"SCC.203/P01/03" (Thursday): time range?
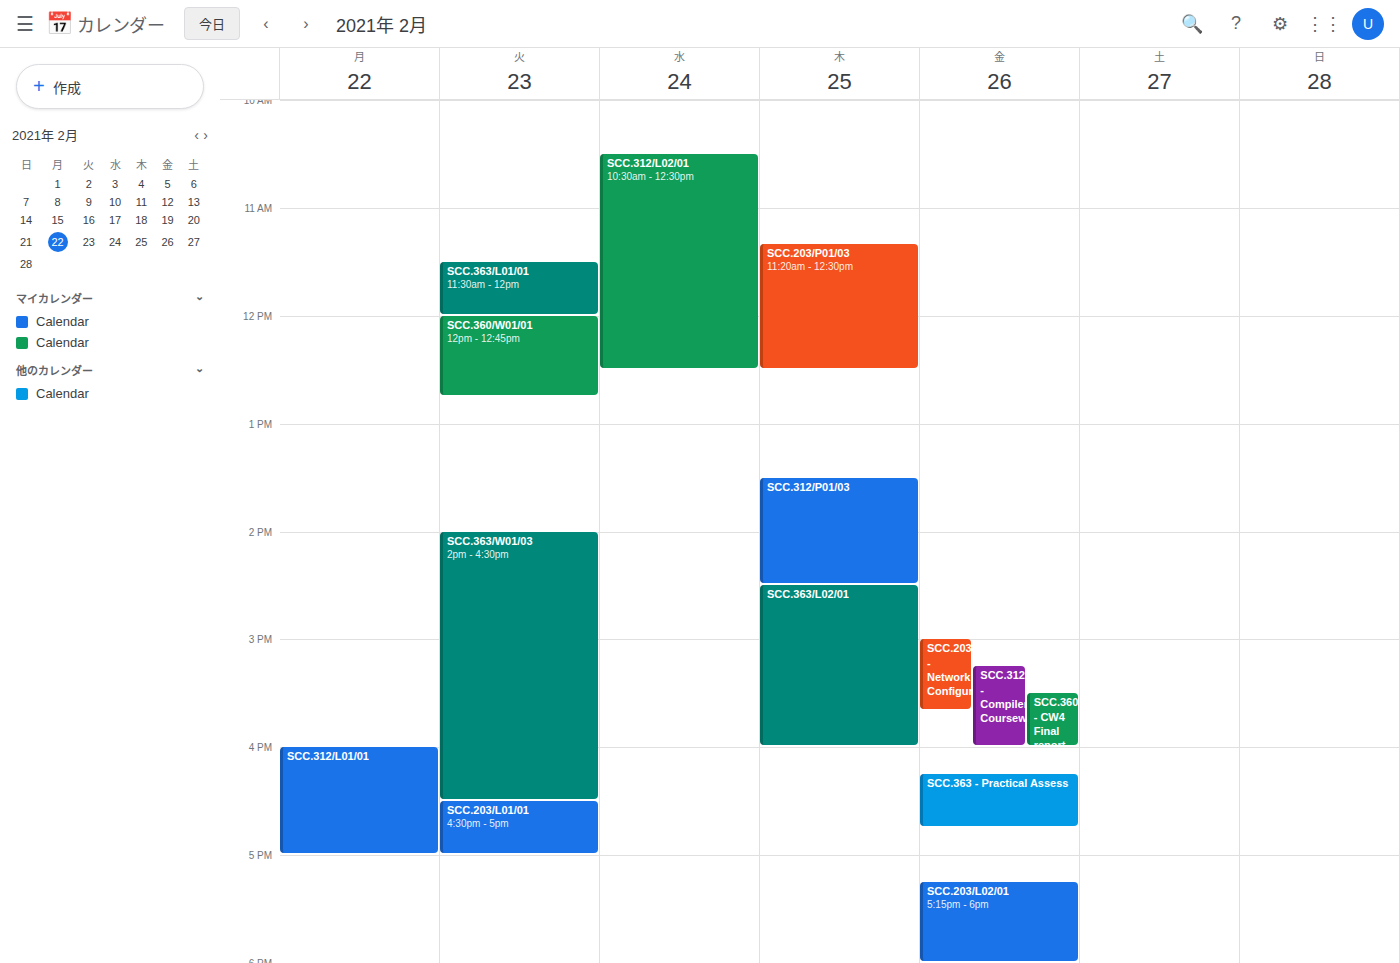
11:20 to 12:30